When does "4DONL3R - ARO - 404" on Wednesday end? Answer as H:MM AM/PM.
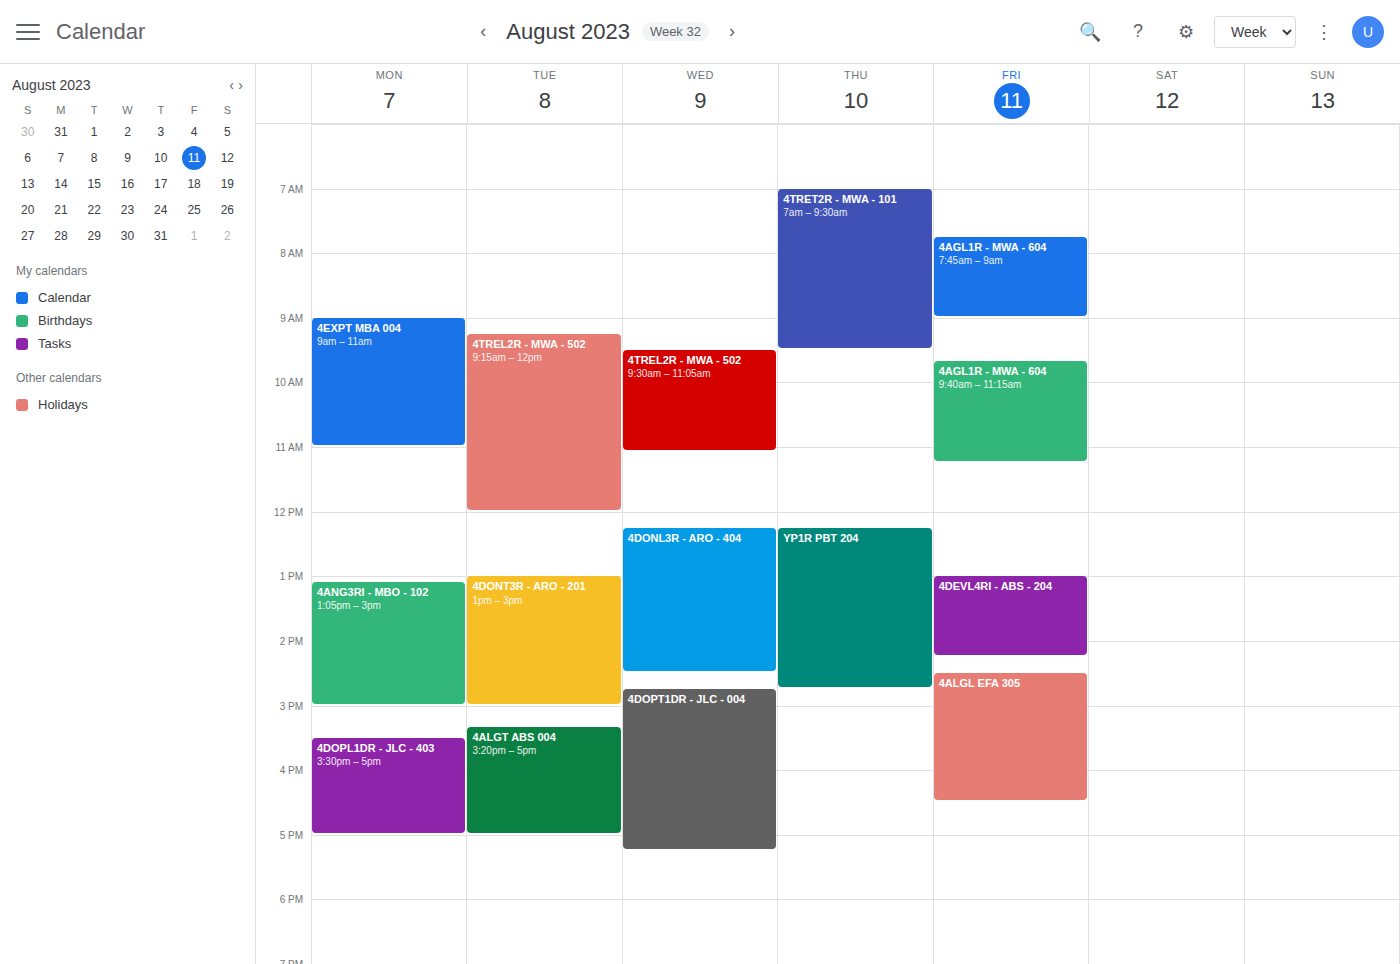
2:30 PM